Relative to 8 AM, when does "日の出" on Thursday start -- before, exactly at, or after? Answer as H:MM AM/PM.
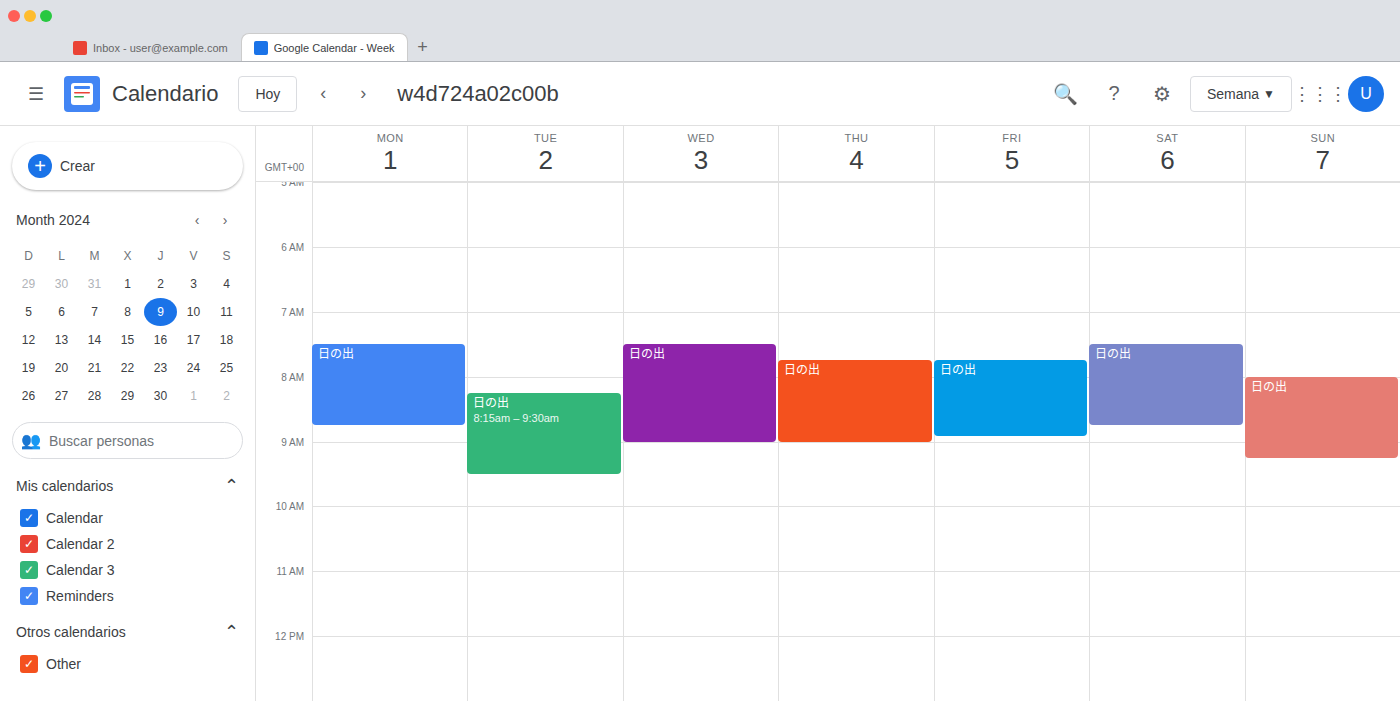
7:45 AM -- before 8 AM, 15 minutes above the 8 AM line.